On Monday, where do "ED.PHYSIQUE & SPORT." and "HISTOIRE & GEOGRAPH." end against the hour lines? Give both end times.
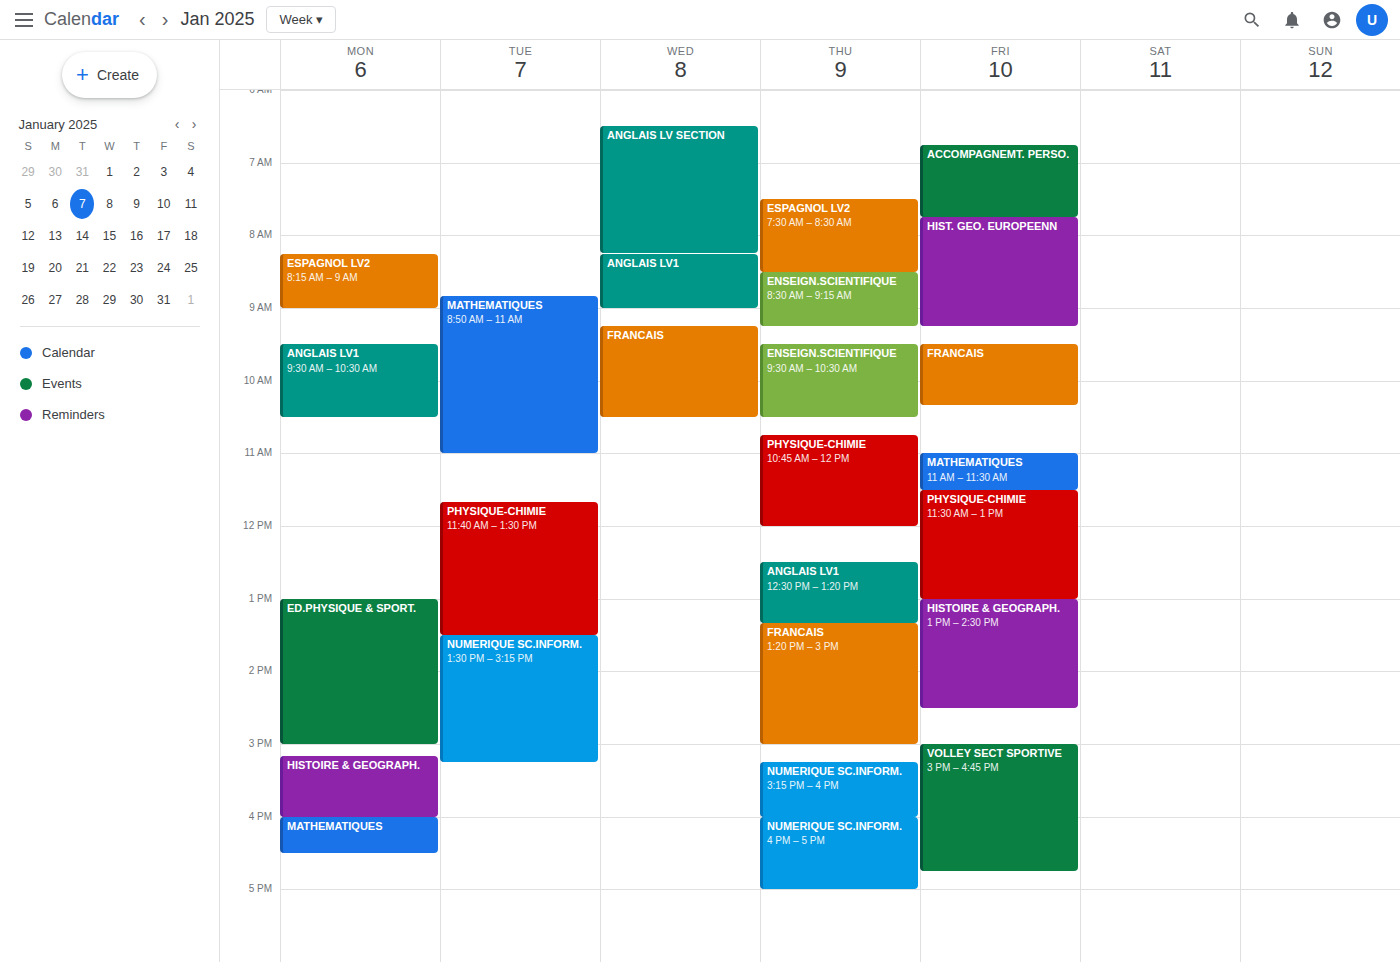
"ED.PHYSIQUE & SPORT.": 3:00 PM, exactly on the 3 PM line. "HISTOIRE & GEOGRAPH.": 4:00 PM, exactly on the 4 PM line.